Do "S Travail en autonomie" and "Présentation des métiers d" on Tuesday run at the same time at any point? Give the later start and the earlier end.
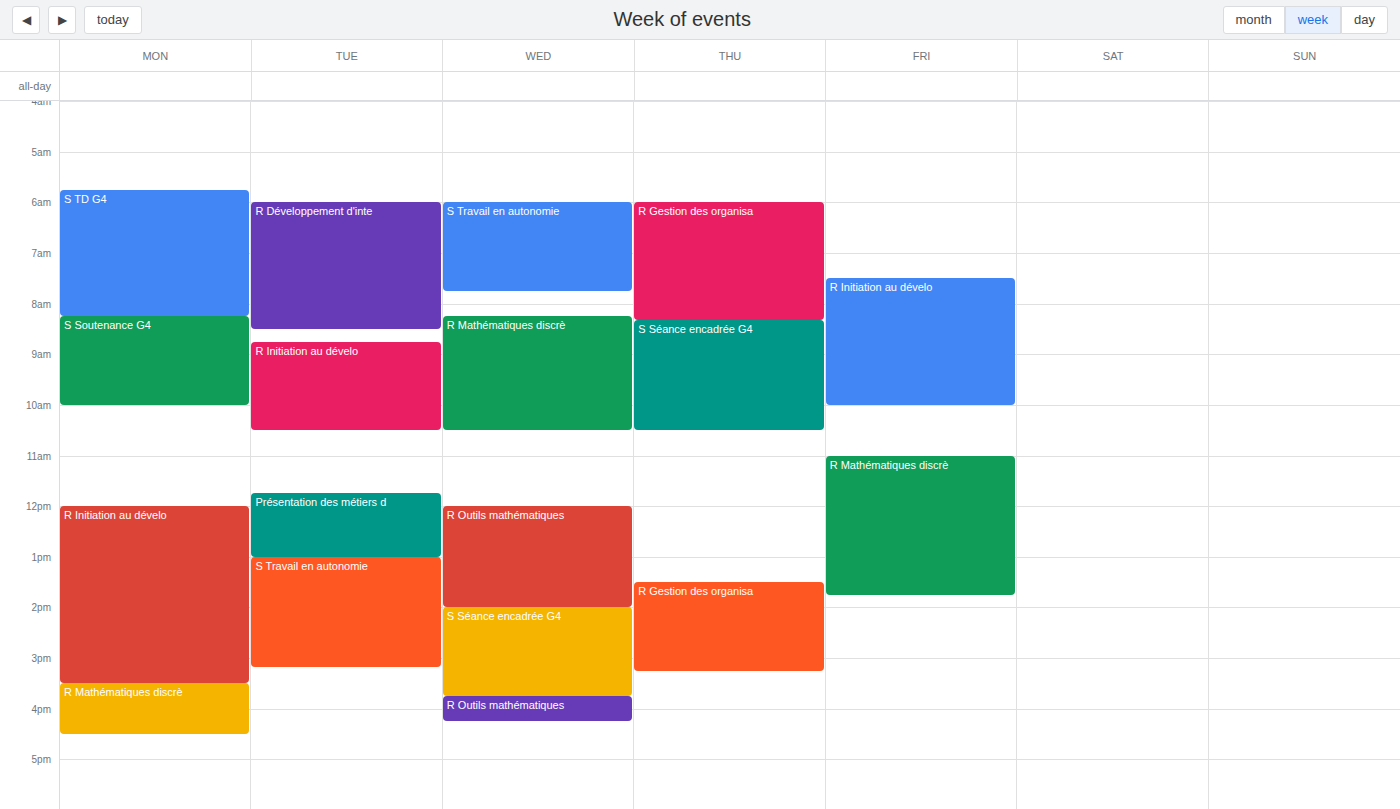
"Présentation des métiers d" ends at 1:00 PM, exactly when "S Travail en autonomie" starts -- they touch but do not overlap.